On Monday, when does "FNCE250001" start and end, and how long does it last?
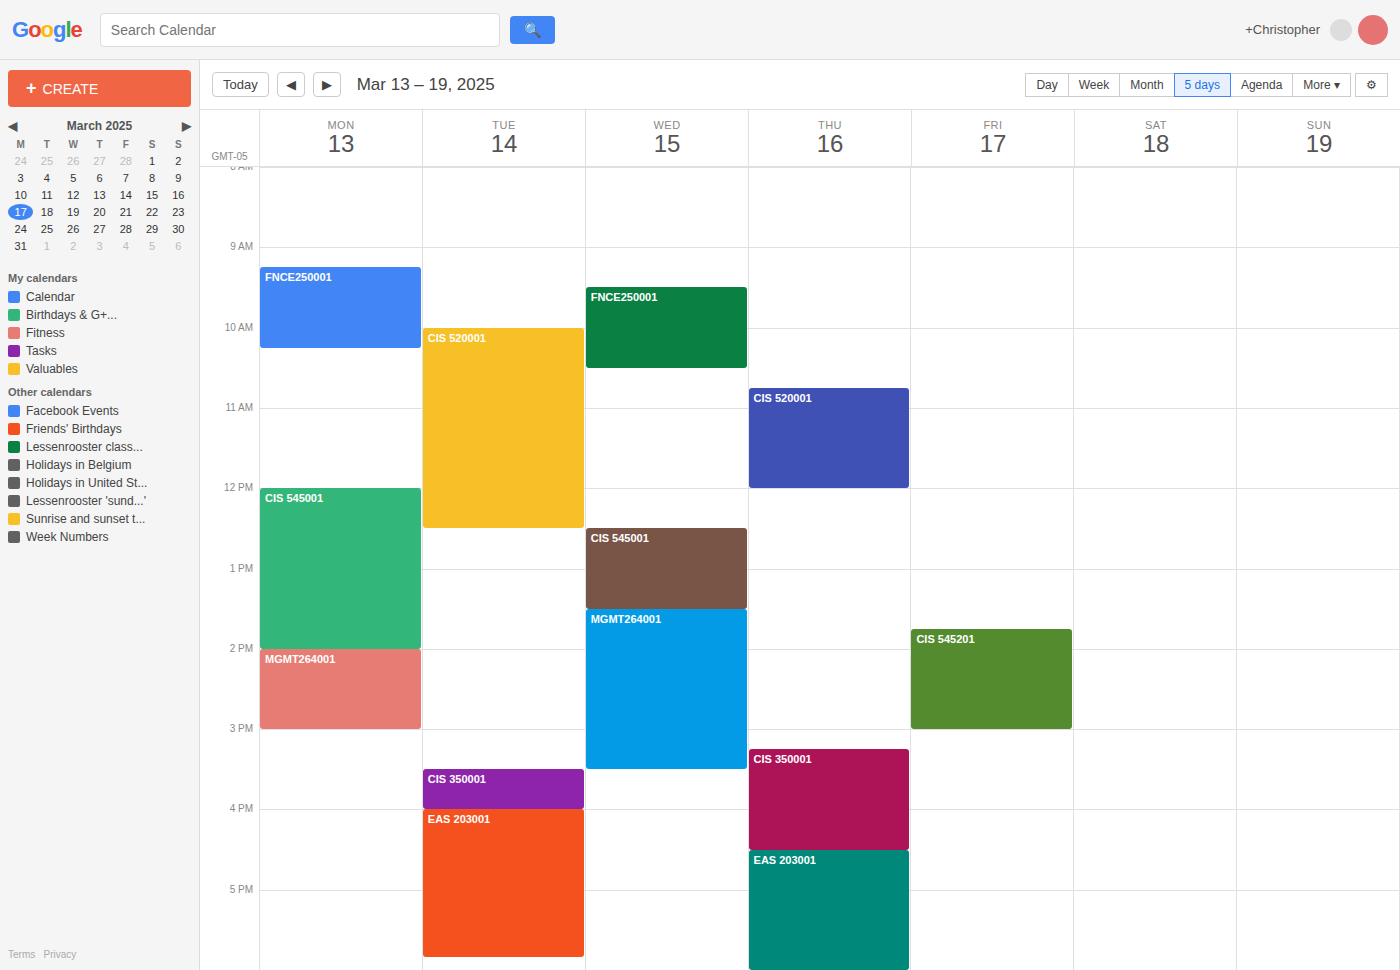
9:15 AM to 10:15 AM, 1 hour